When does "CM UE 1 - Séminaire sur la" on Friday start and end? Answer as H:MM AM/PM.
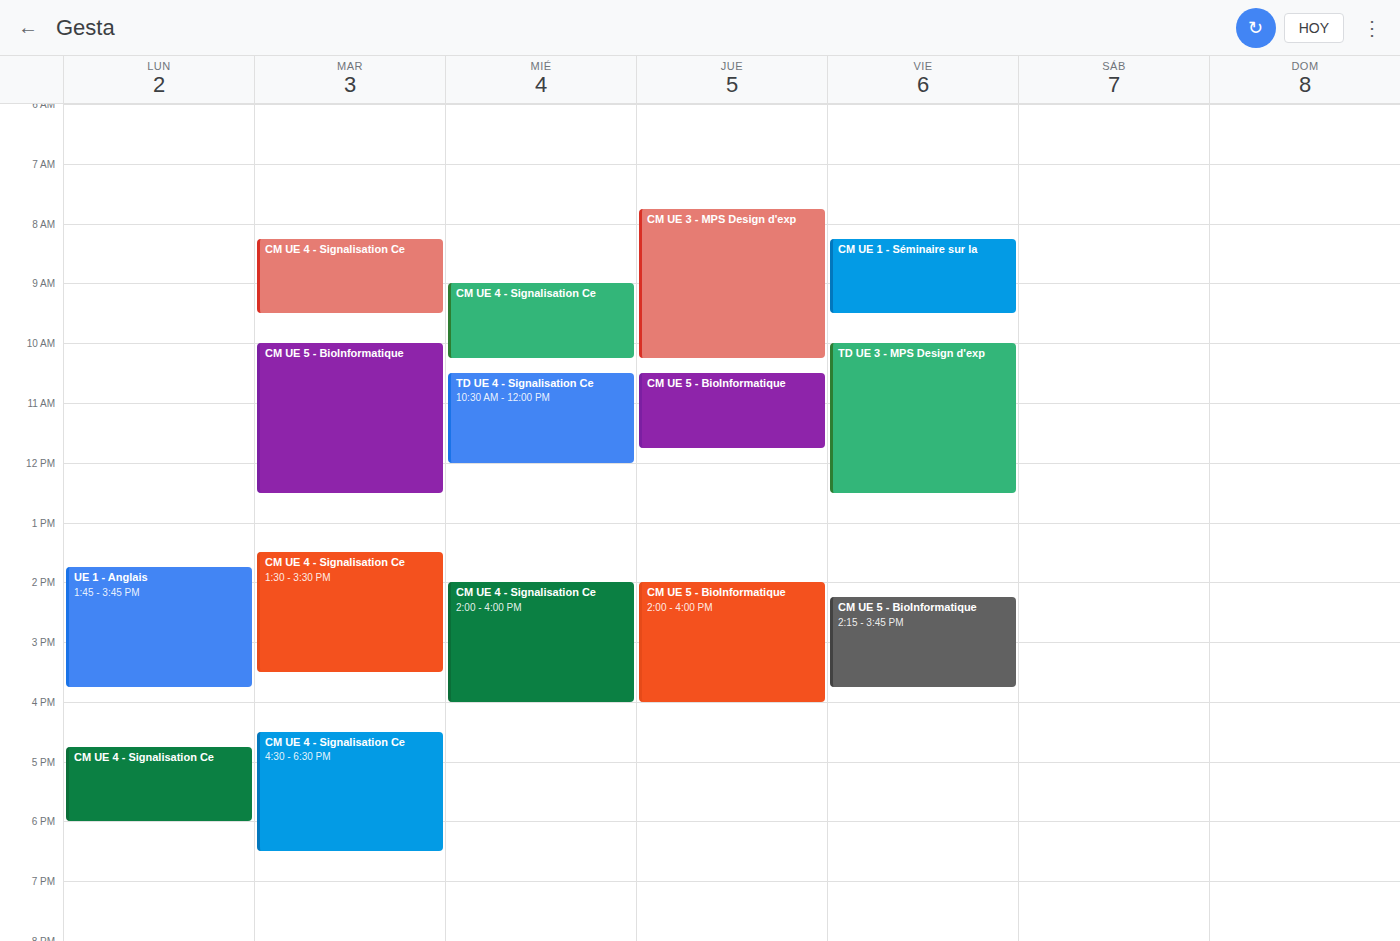
8:15 AM to 9:30 AM